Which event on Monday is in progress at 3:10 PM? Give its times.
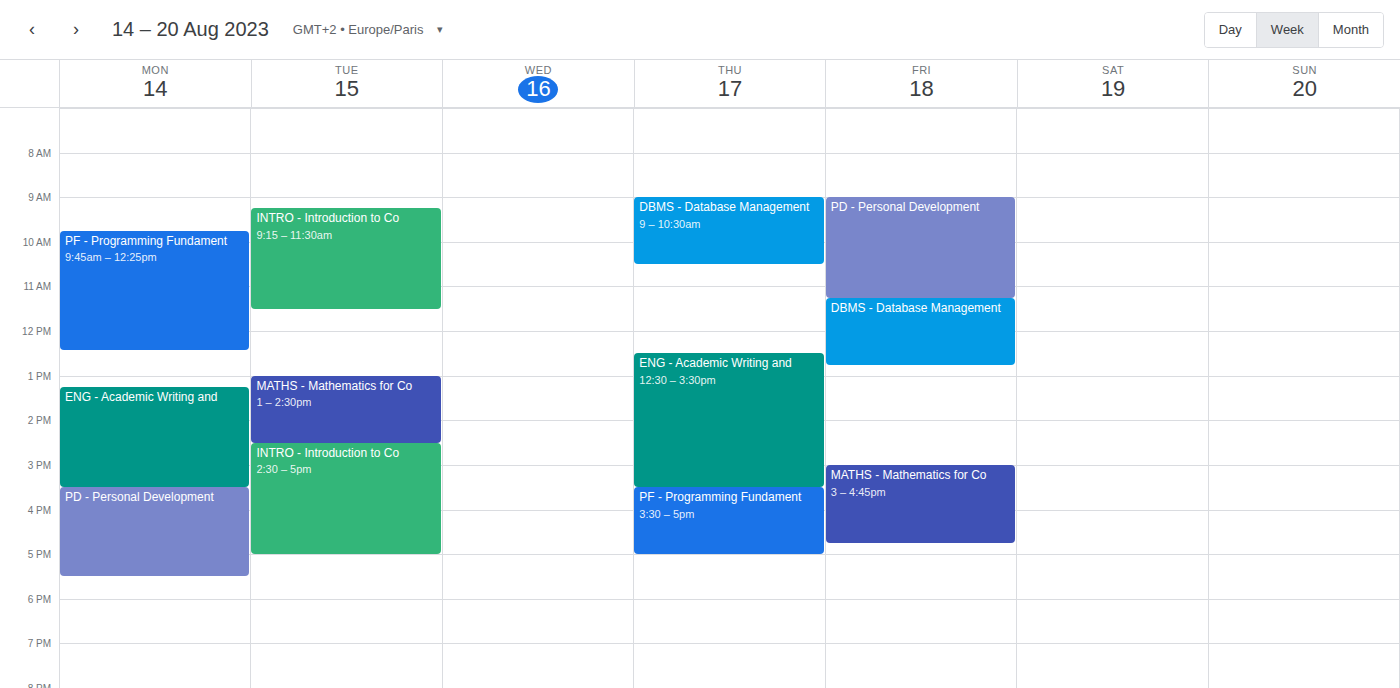
"ENG - Academic Writing and", 1:15 PM to 3:30 PM